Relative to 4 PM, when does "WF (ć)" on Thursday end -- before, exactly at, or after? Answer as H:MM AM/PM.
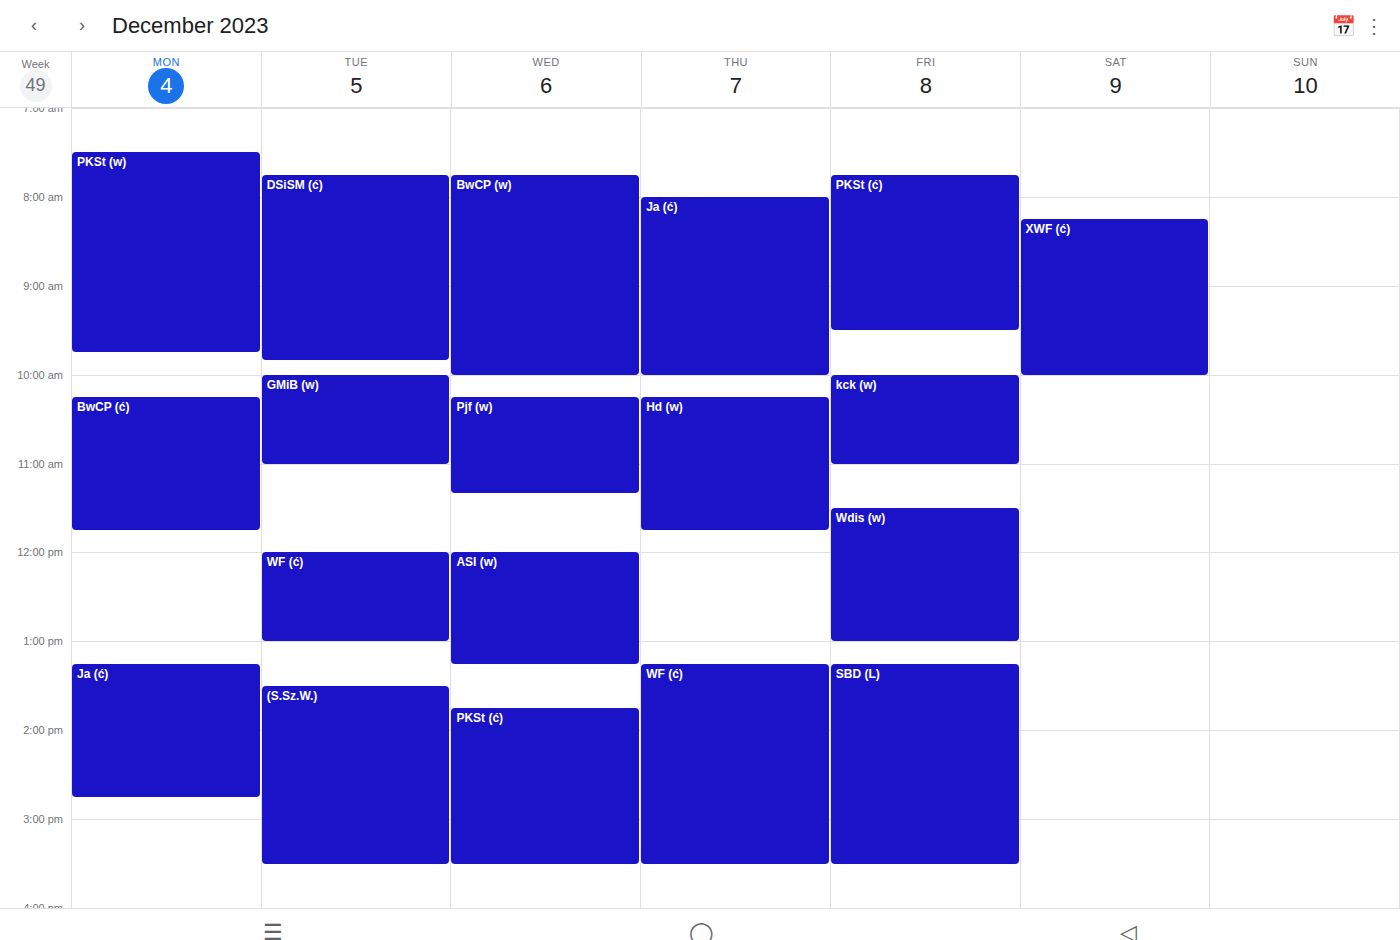
3:30 PM -- before 4 PM, 30 minutes above the 4 PM line.